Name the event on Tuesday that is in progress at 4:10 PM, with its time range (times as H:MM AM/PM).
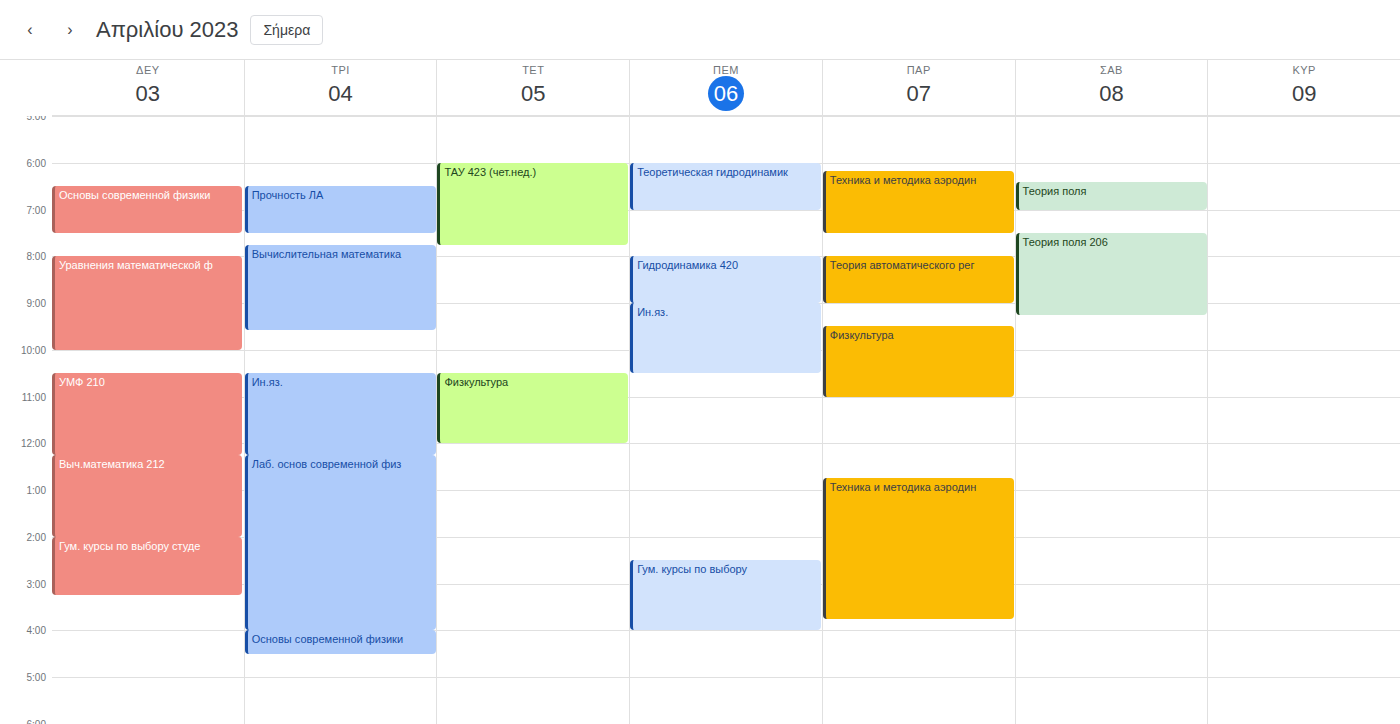
"Основы современной физики", 4:00 PM to 4:30 PM